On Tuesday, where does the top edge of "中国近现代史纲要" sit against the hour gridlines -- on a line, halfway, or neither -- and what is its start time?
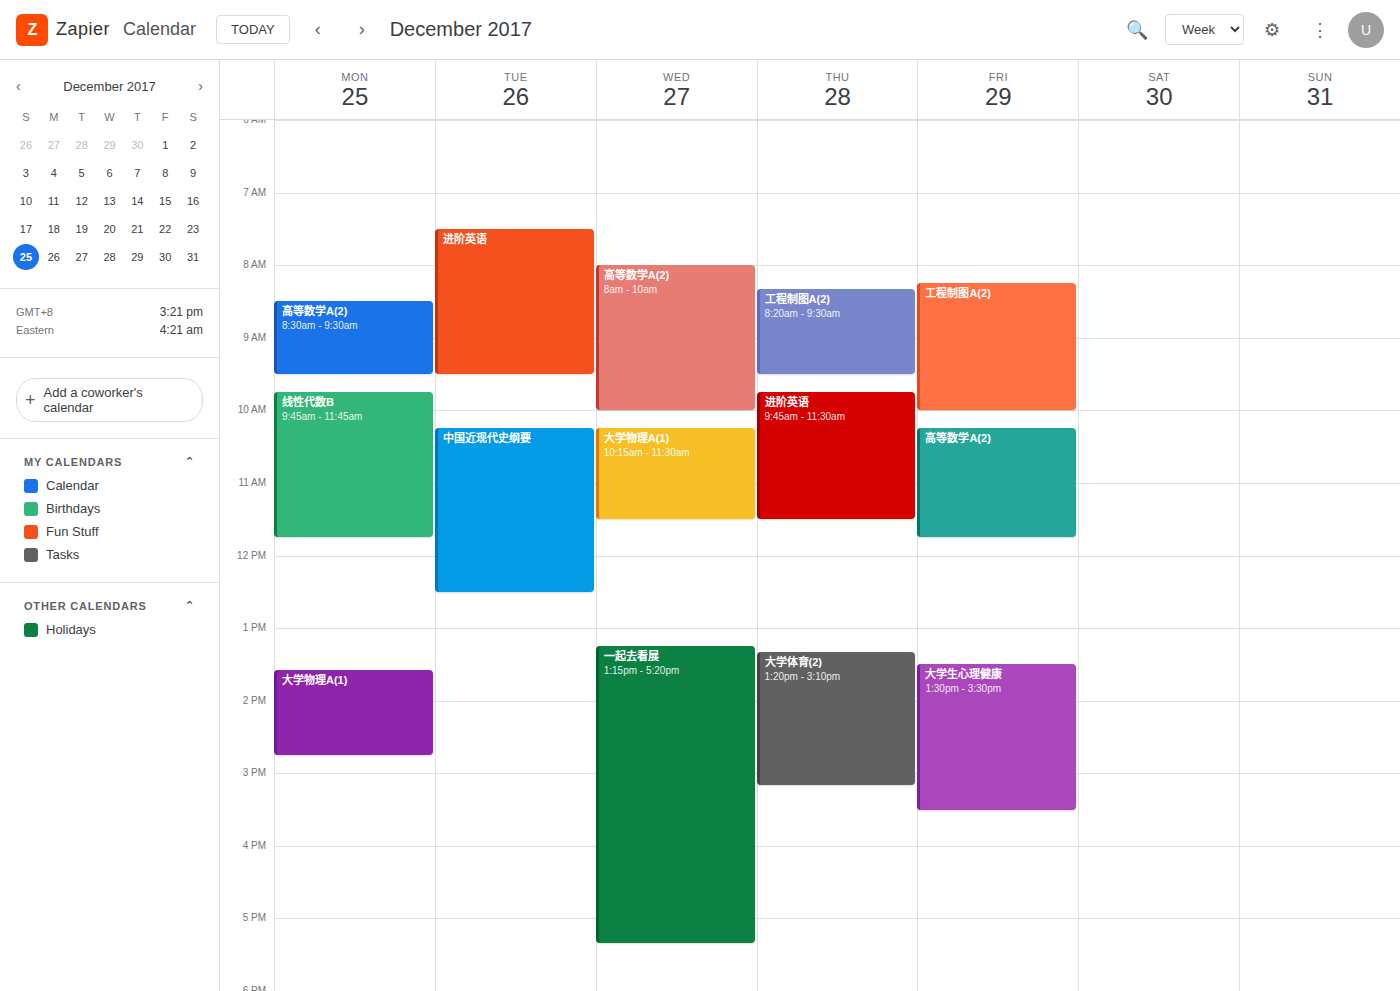
10:15 AM -- neither: a quarter of the way from the 10 AM line to the 11 AM line.